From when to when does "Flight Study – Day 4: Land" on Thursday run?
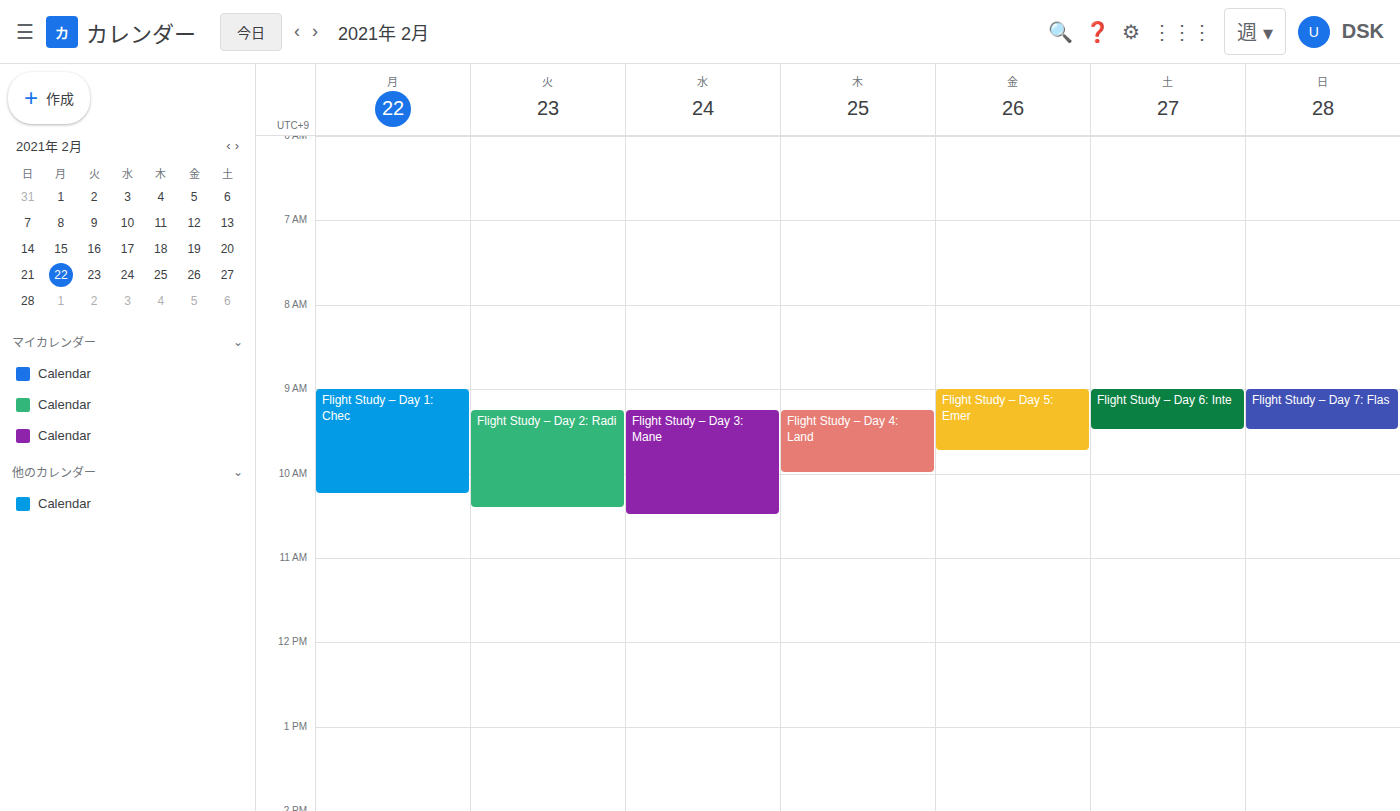
9:15 AM to 10:00 AM